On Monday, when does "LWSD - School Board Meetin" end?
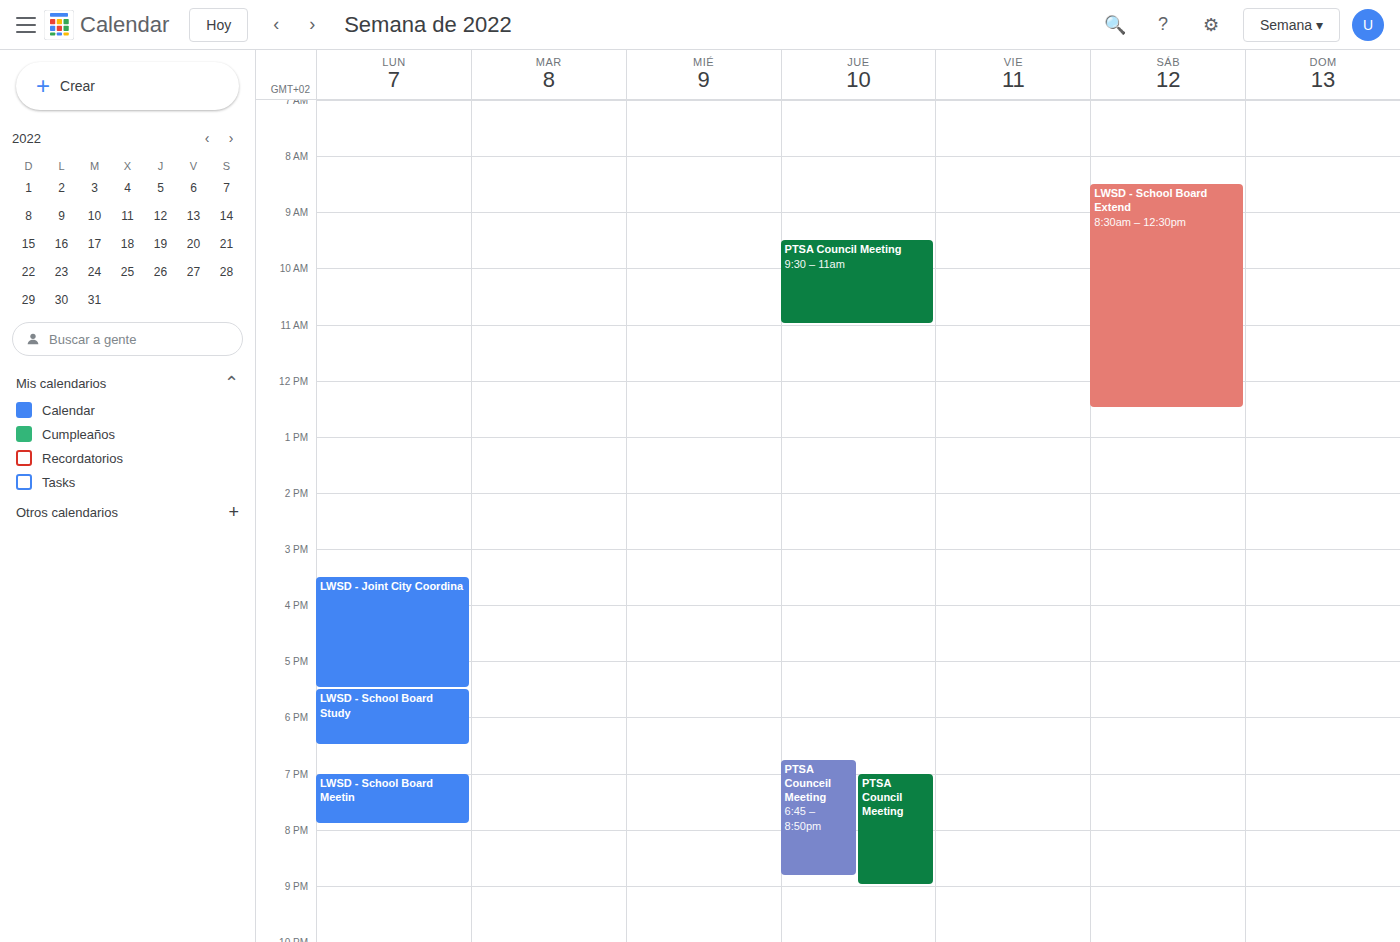
7:55 PM